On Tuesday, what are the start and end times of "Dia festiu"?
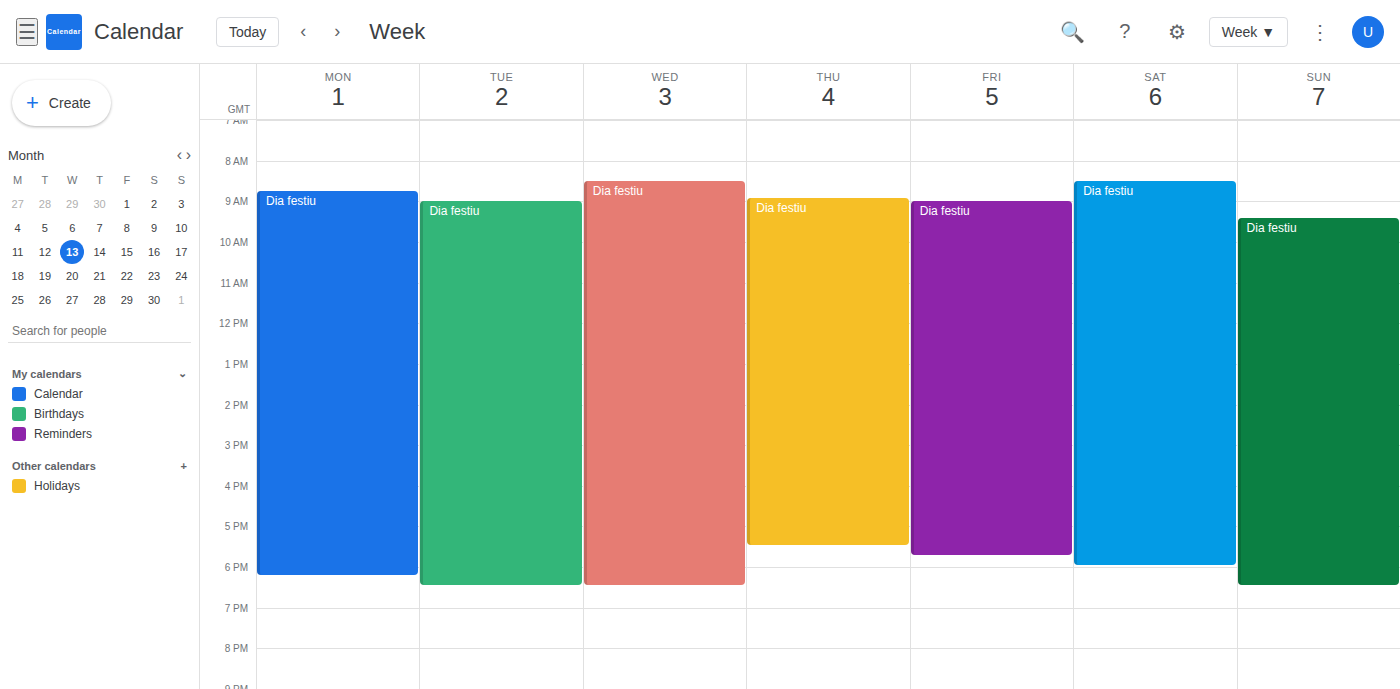
9:00 AM to 6:30 PM